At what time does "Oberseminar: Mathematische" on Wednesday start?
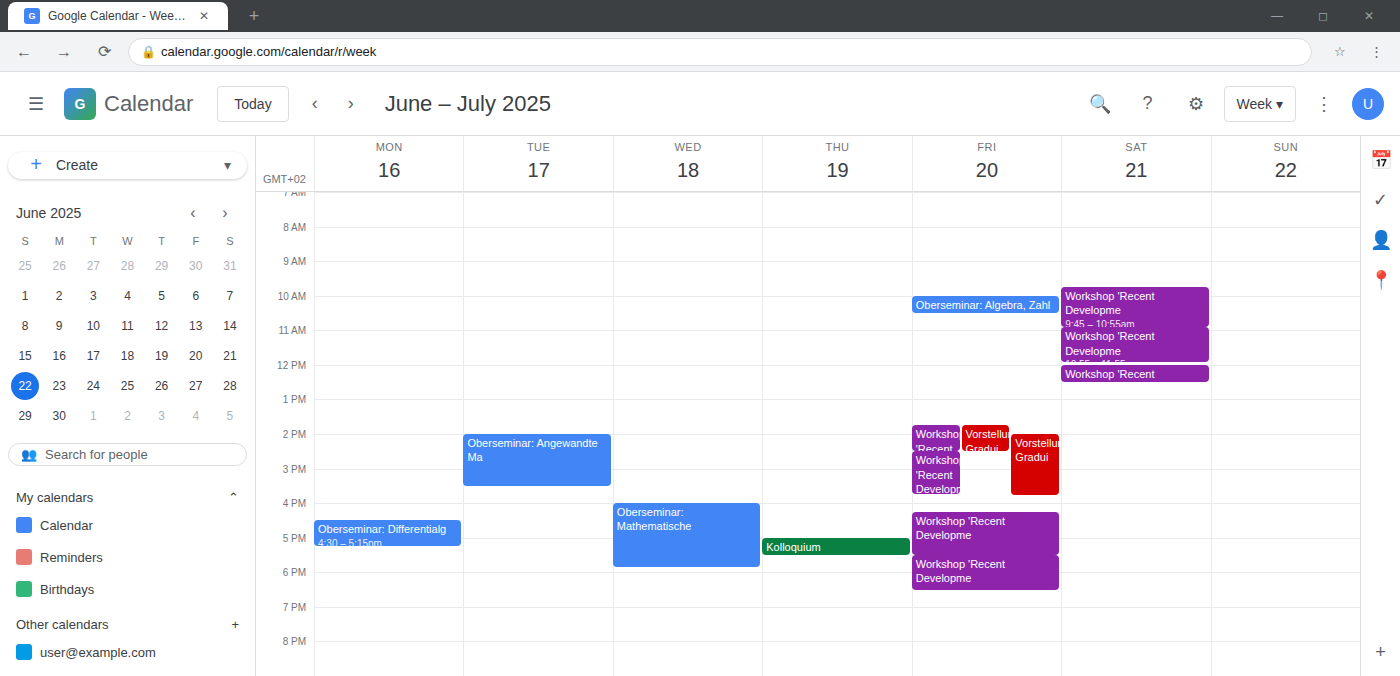
16:00